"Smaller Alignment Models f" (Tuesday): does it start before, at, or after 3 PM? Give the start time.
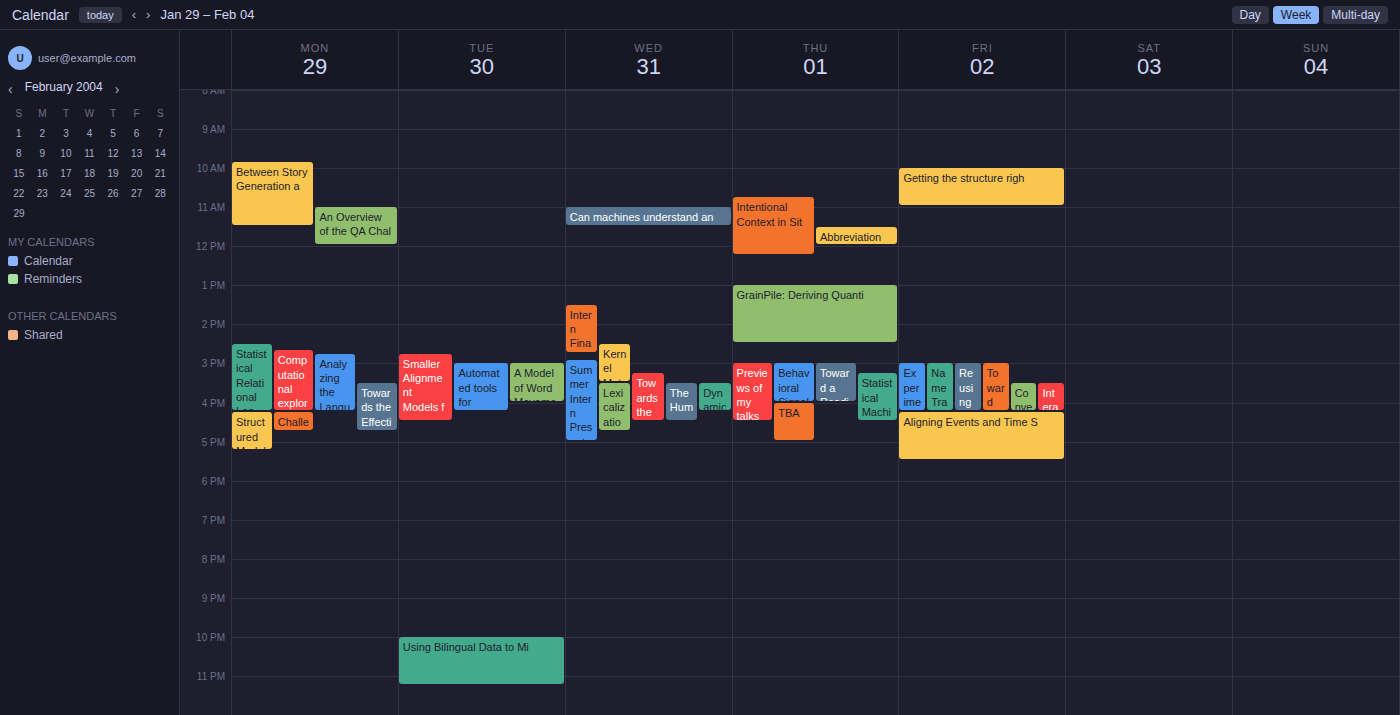
2:45 PM -- before 3 PM, 15 minutes above the 3 PM line.